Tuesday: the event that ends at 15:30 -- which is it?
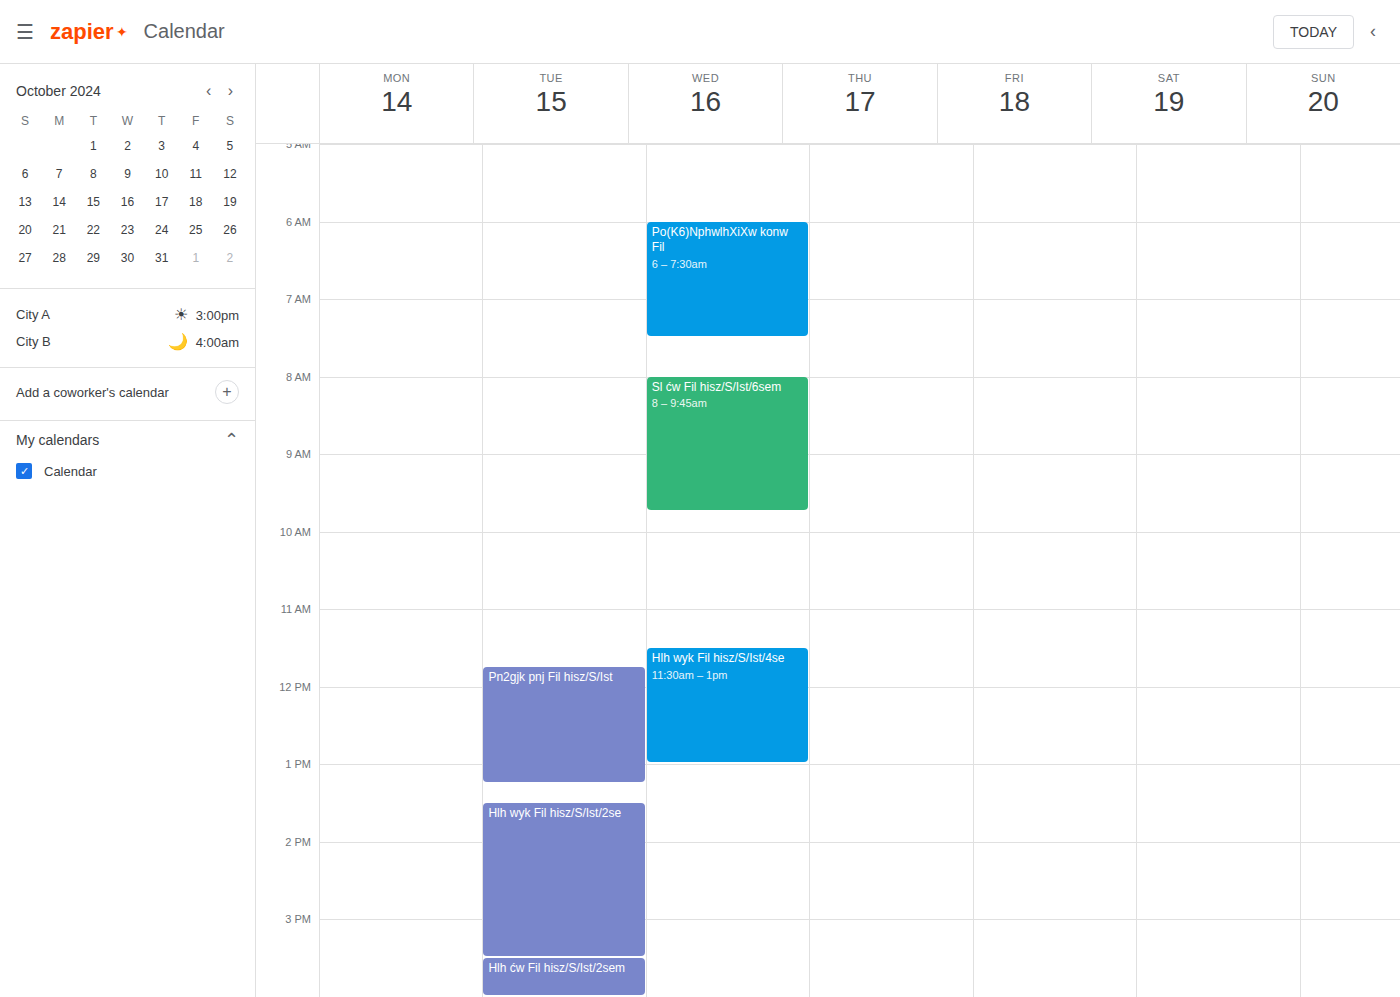
"Hlh wyk Fil hisz/S/Ist/2se"